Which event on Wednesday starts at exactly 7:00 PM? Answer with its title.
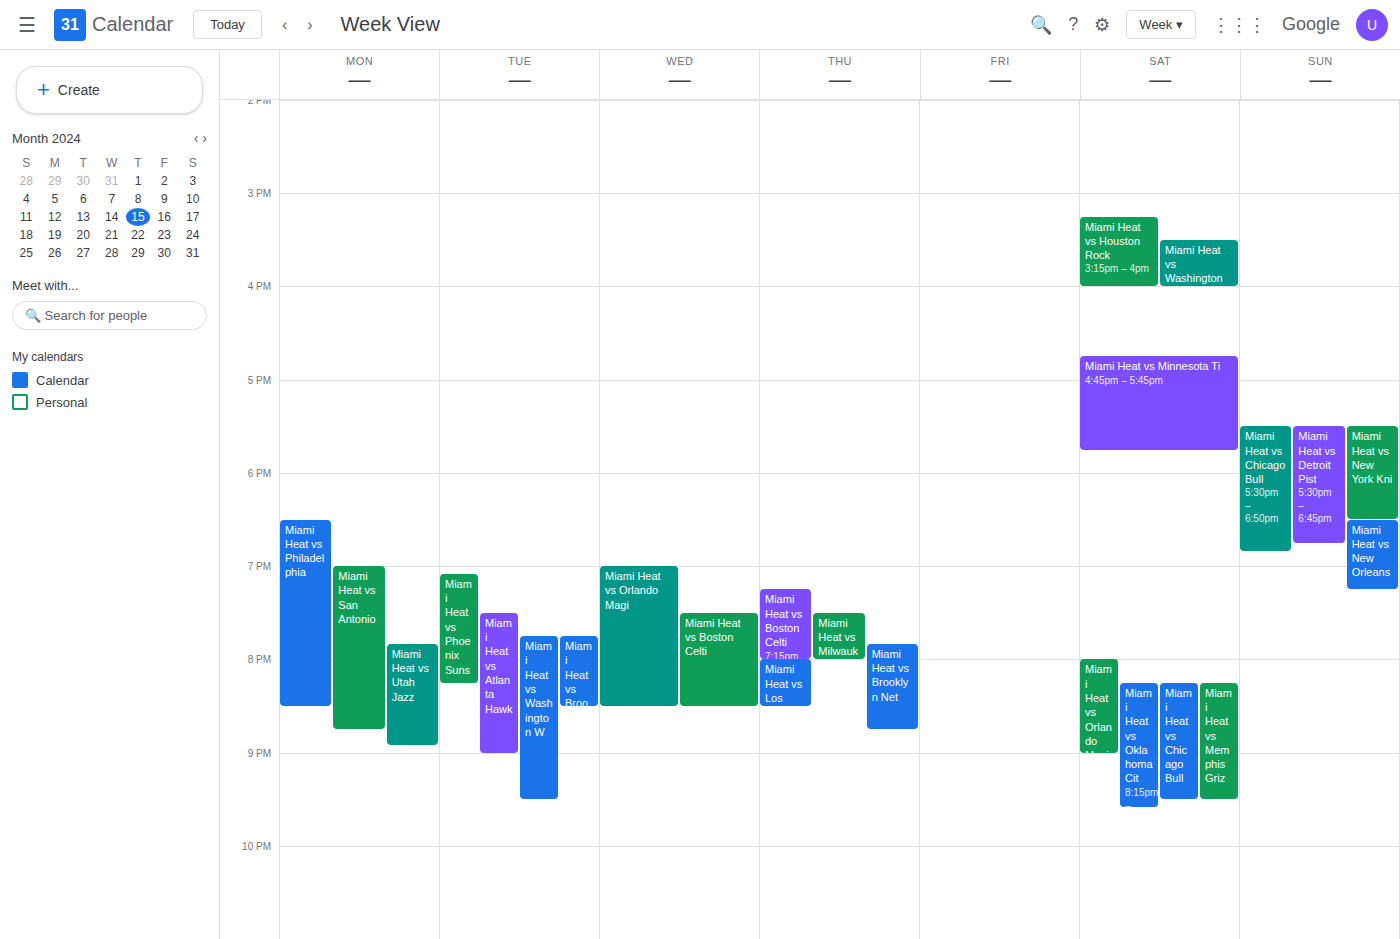
"Miami Heat vs Orlando Magi"